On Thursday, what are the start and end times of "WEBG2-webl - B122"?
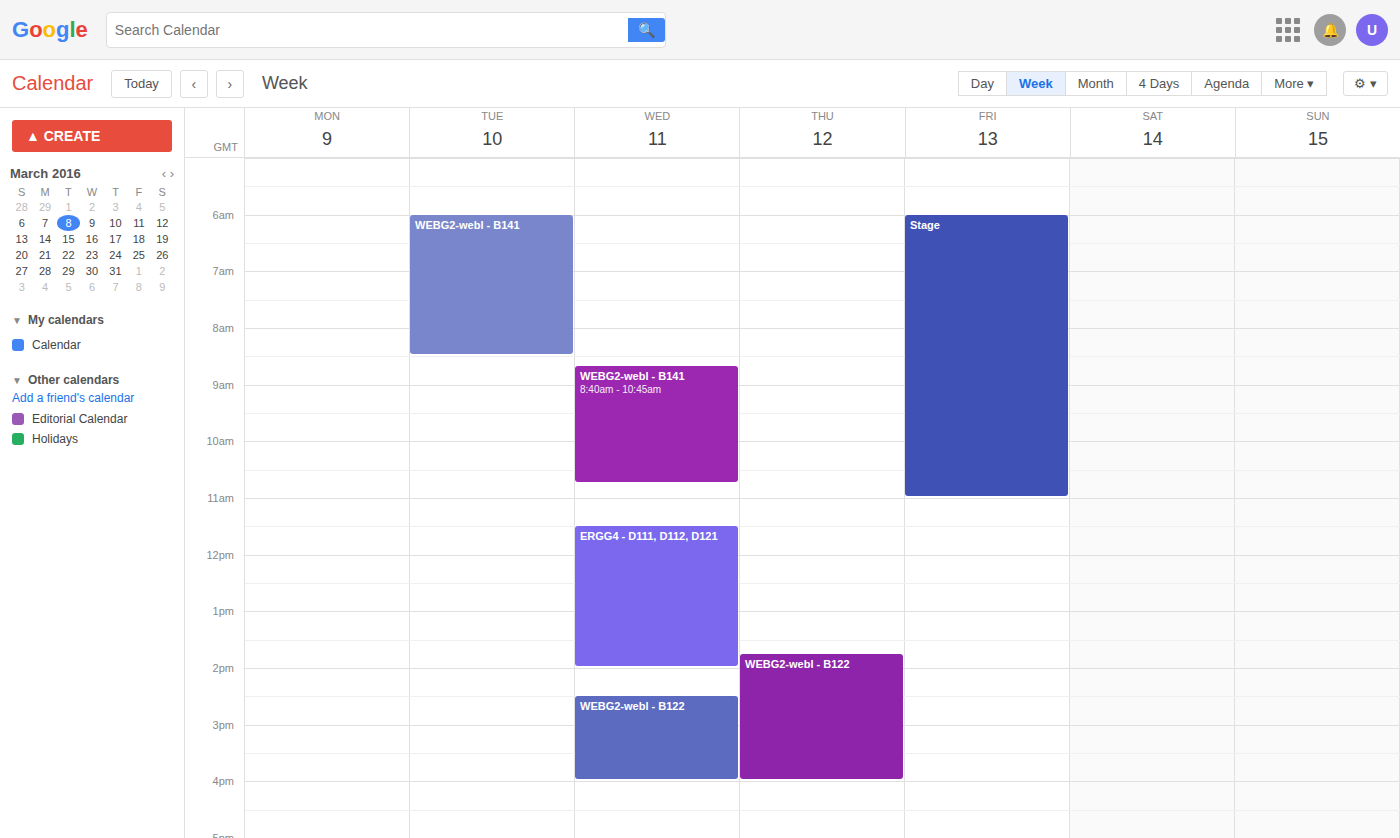
13:45 to 16:00